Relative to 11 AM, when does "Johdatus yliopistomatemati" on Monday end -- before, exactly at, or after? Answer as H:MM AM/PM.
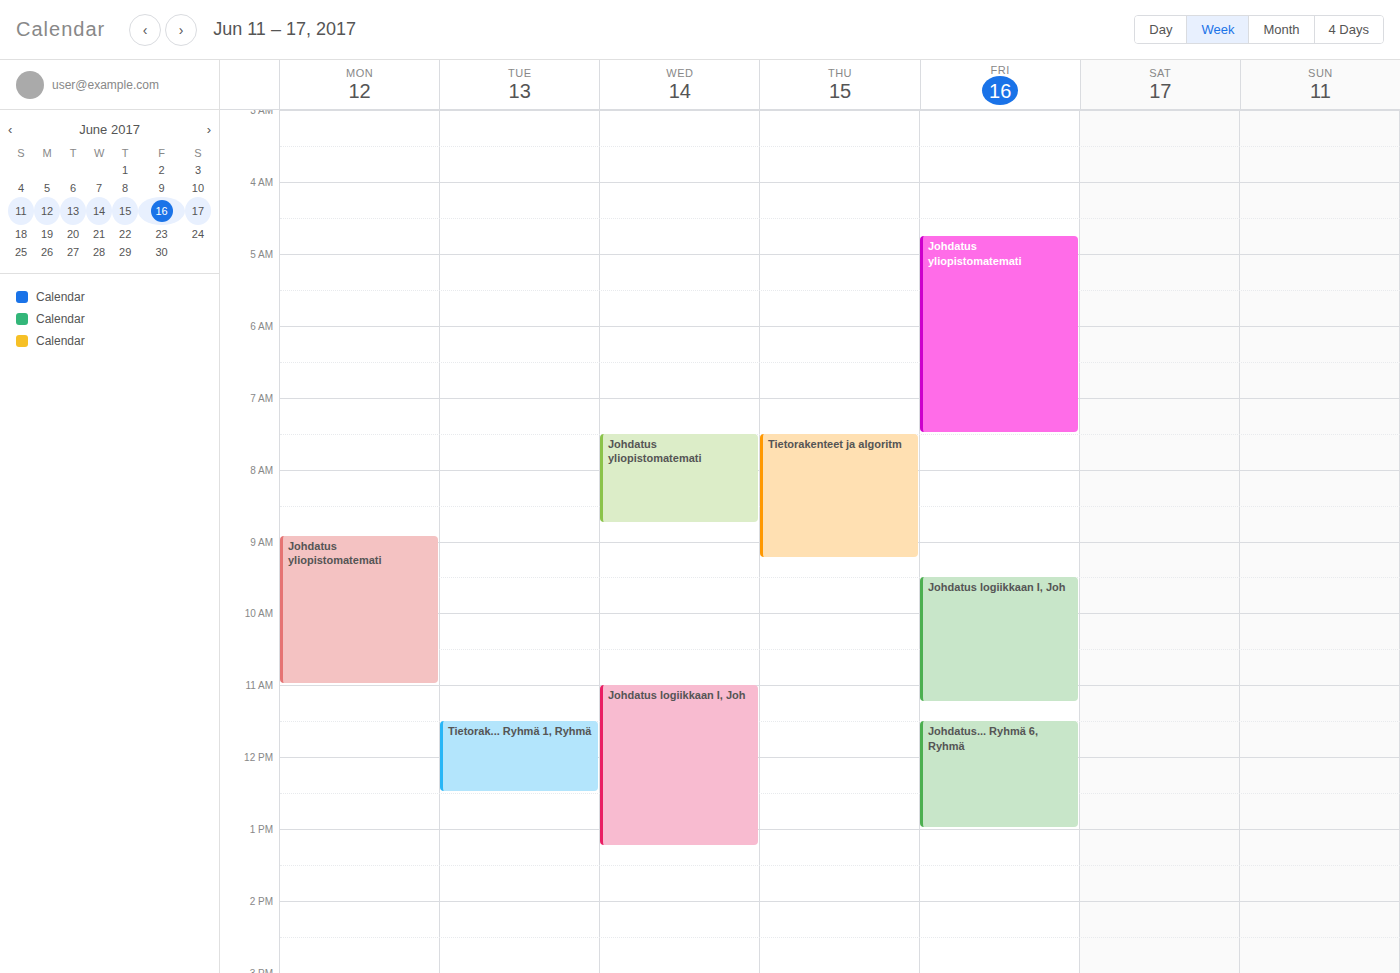
11:00 AM -- exactly at 11 AM, on the 11 AM line.